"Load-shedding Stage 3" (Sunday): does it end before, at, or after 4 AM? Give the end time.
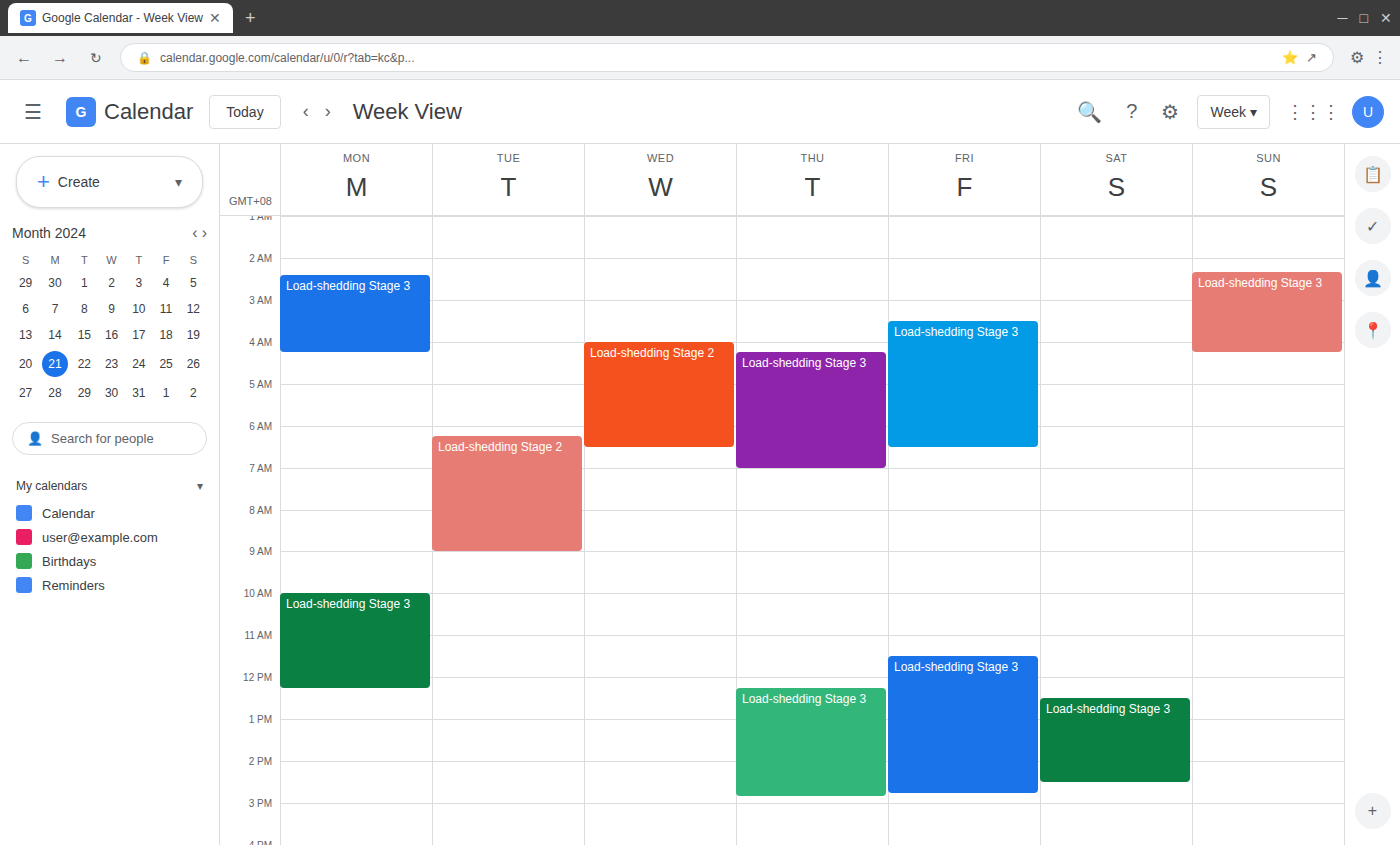
4:15 AM -- after 4 AM, 15 minutes below the 4 AM line.